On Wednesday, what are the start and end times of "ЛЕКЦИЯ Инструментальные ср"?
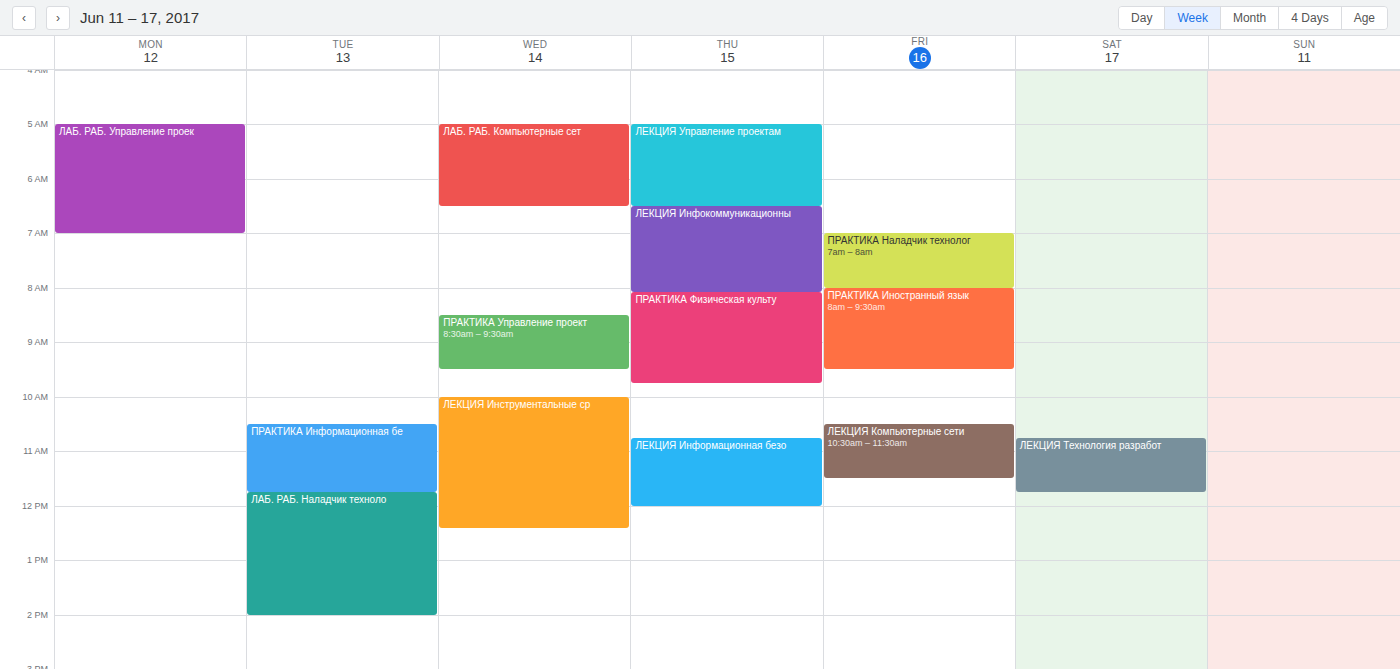
10:00 to 12:25